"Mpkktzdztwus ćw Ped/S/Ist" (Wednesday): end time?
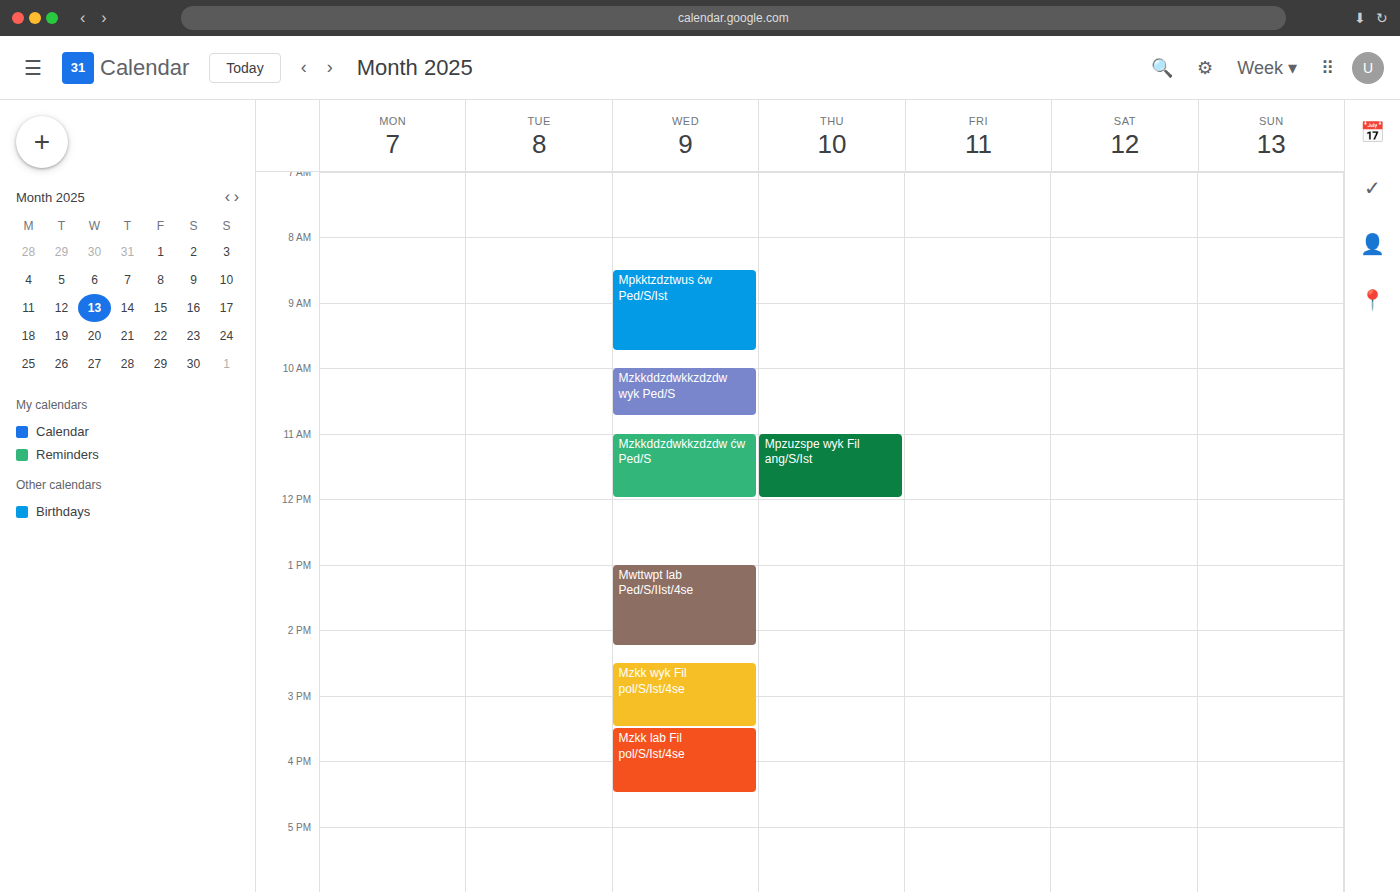
9:45 AM